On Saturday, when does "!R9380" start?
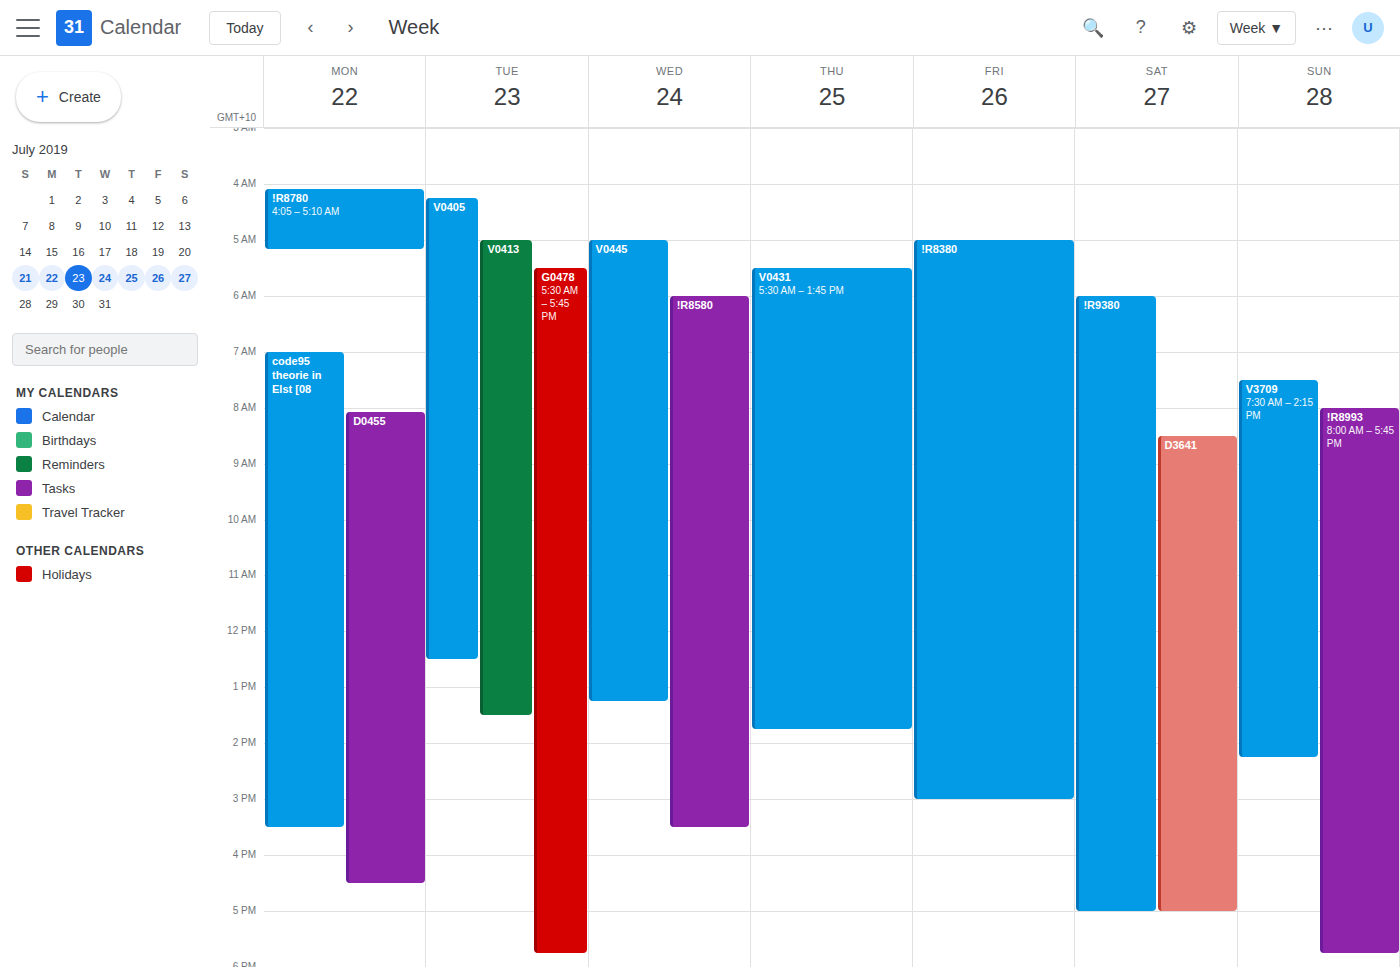
6:00 AM